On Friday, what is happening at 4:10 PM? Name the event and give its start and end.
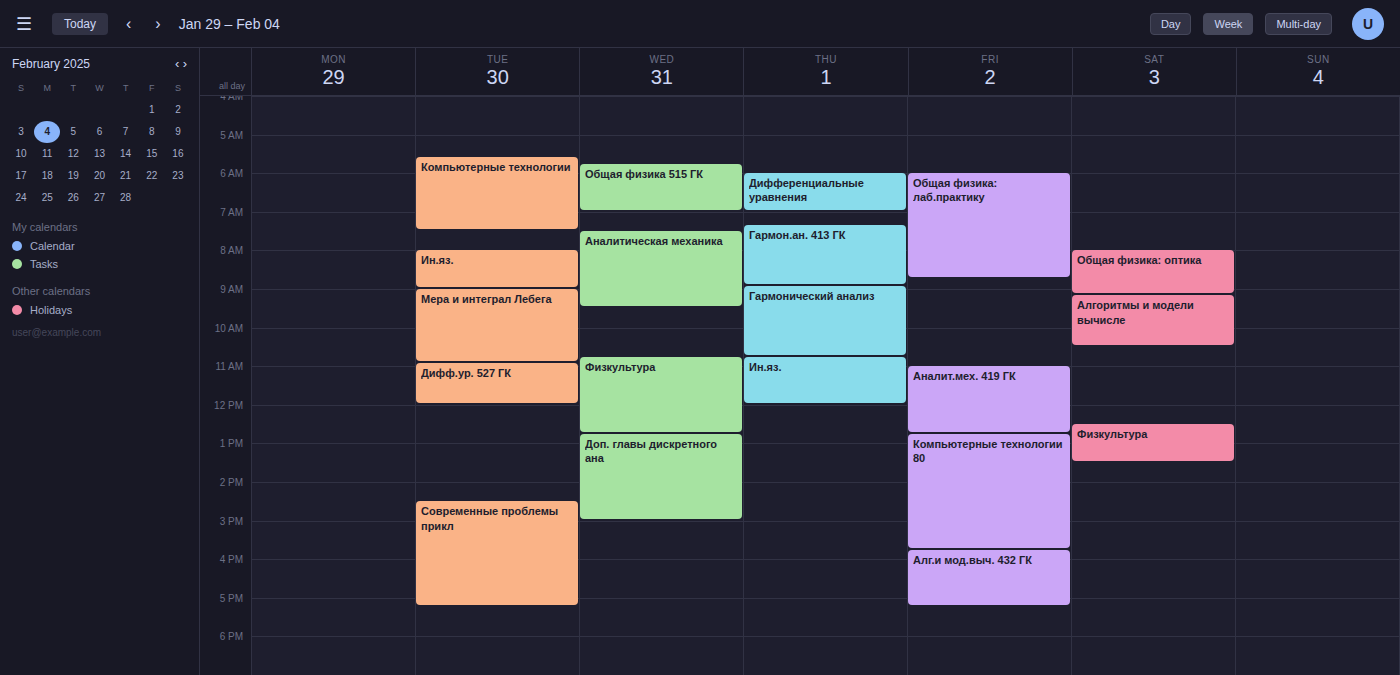
"Алг.и мод.выч. 432 ГК", 3:45 PM to 5:15 PM